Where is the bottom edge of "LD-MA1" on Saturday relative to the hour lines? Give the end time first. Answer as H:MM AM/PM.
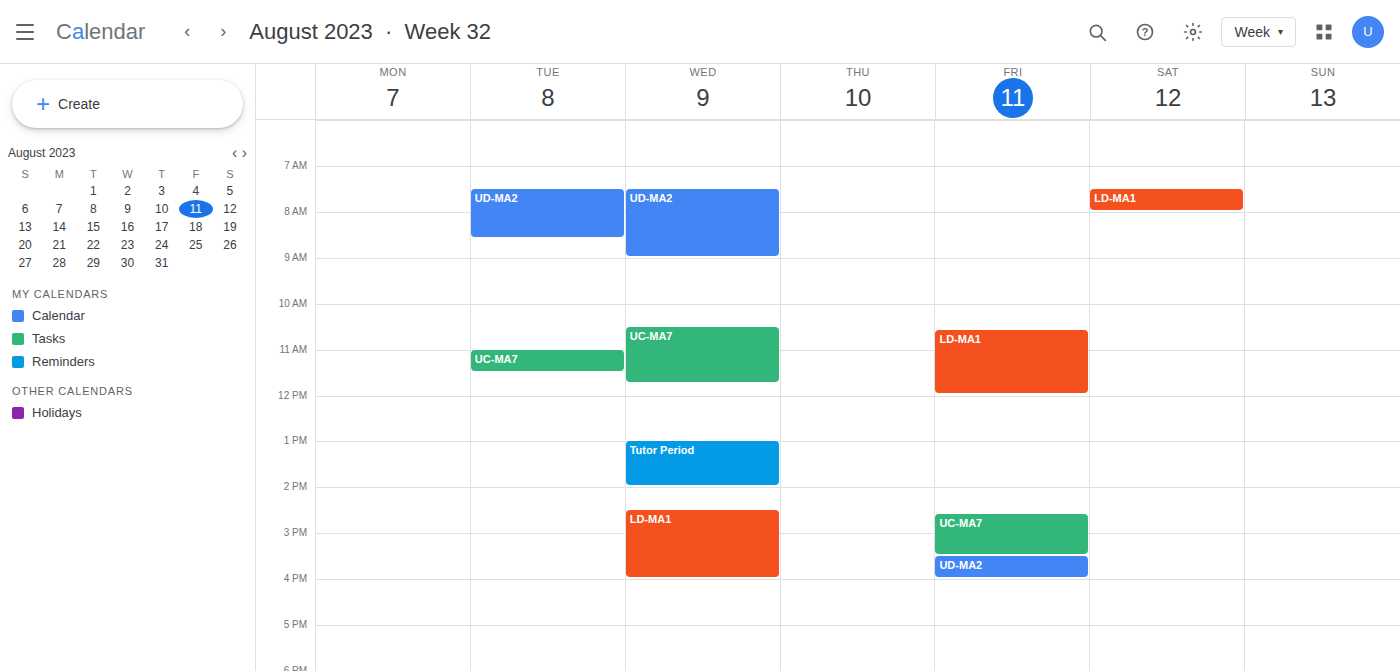
8:00 AM -- exactly on the 8 AM line.